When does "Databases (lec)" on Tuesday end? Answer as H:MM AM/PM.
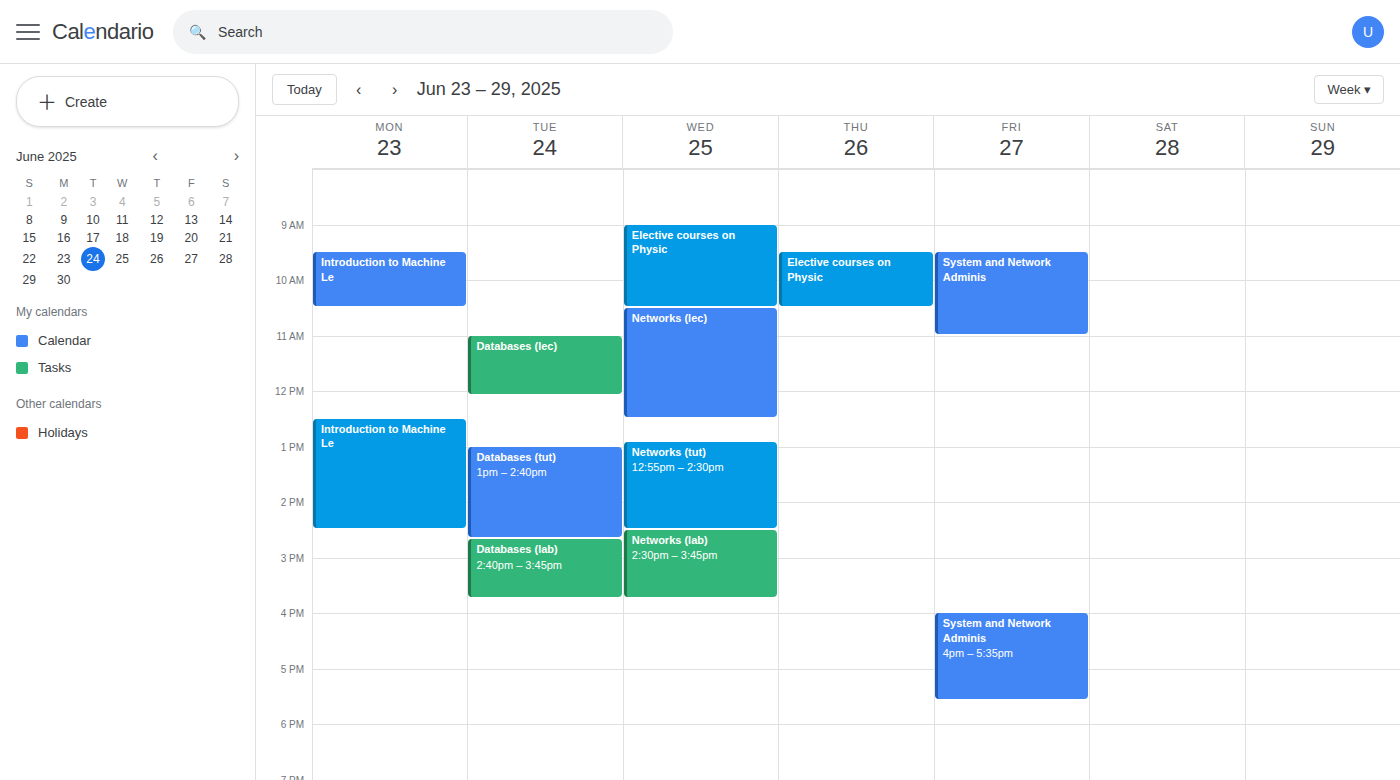
12:05 PM